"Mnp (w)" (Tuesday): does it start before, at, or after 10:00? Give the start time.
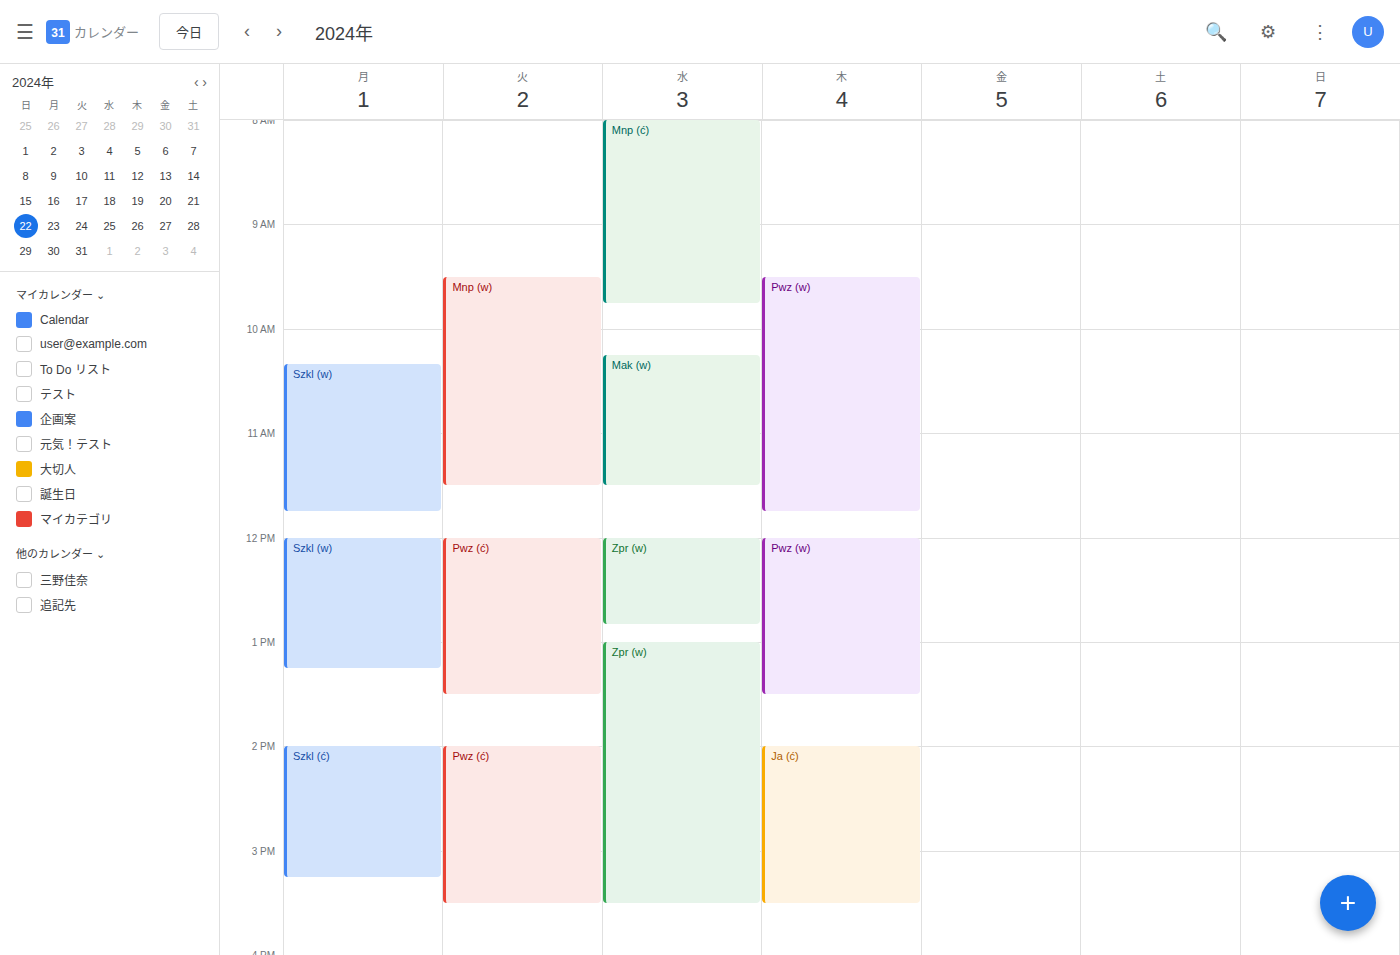
09:30 -- before 10:00, 30 minutes above the 10:00 line.